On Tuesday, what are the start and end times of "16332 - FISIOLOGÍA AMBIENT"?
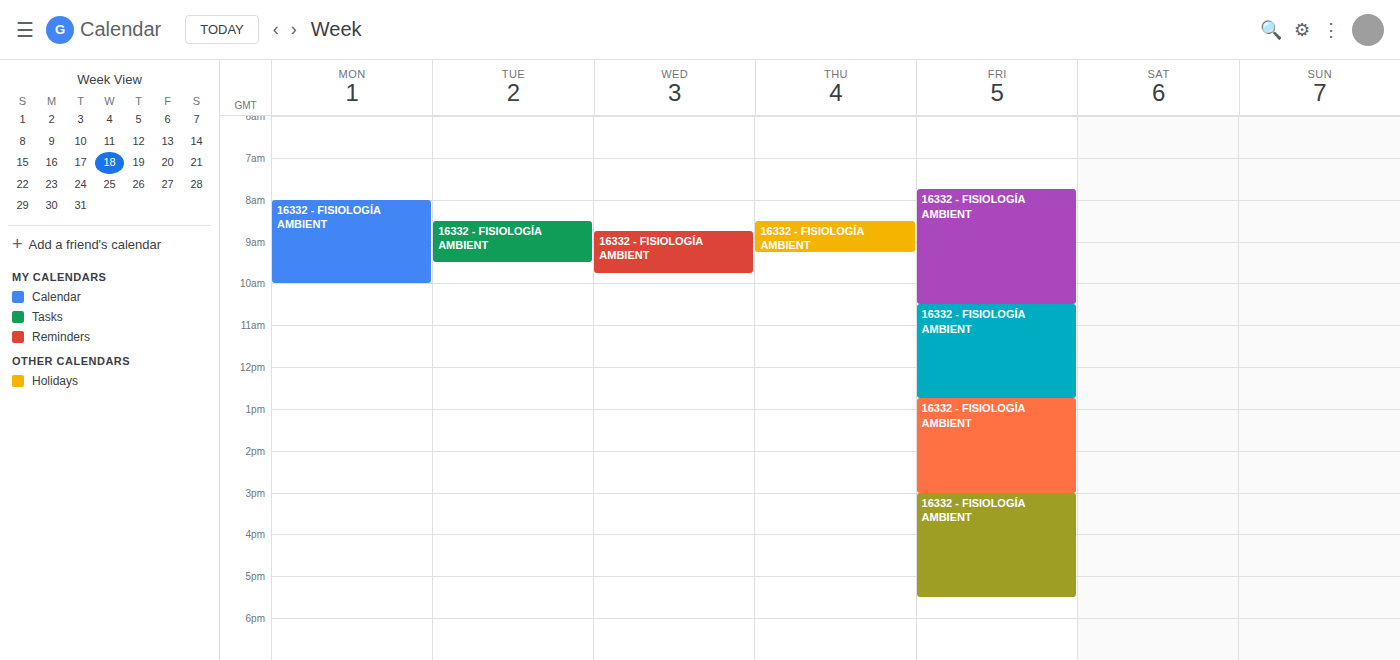
8:30 AM to 9:30 AM